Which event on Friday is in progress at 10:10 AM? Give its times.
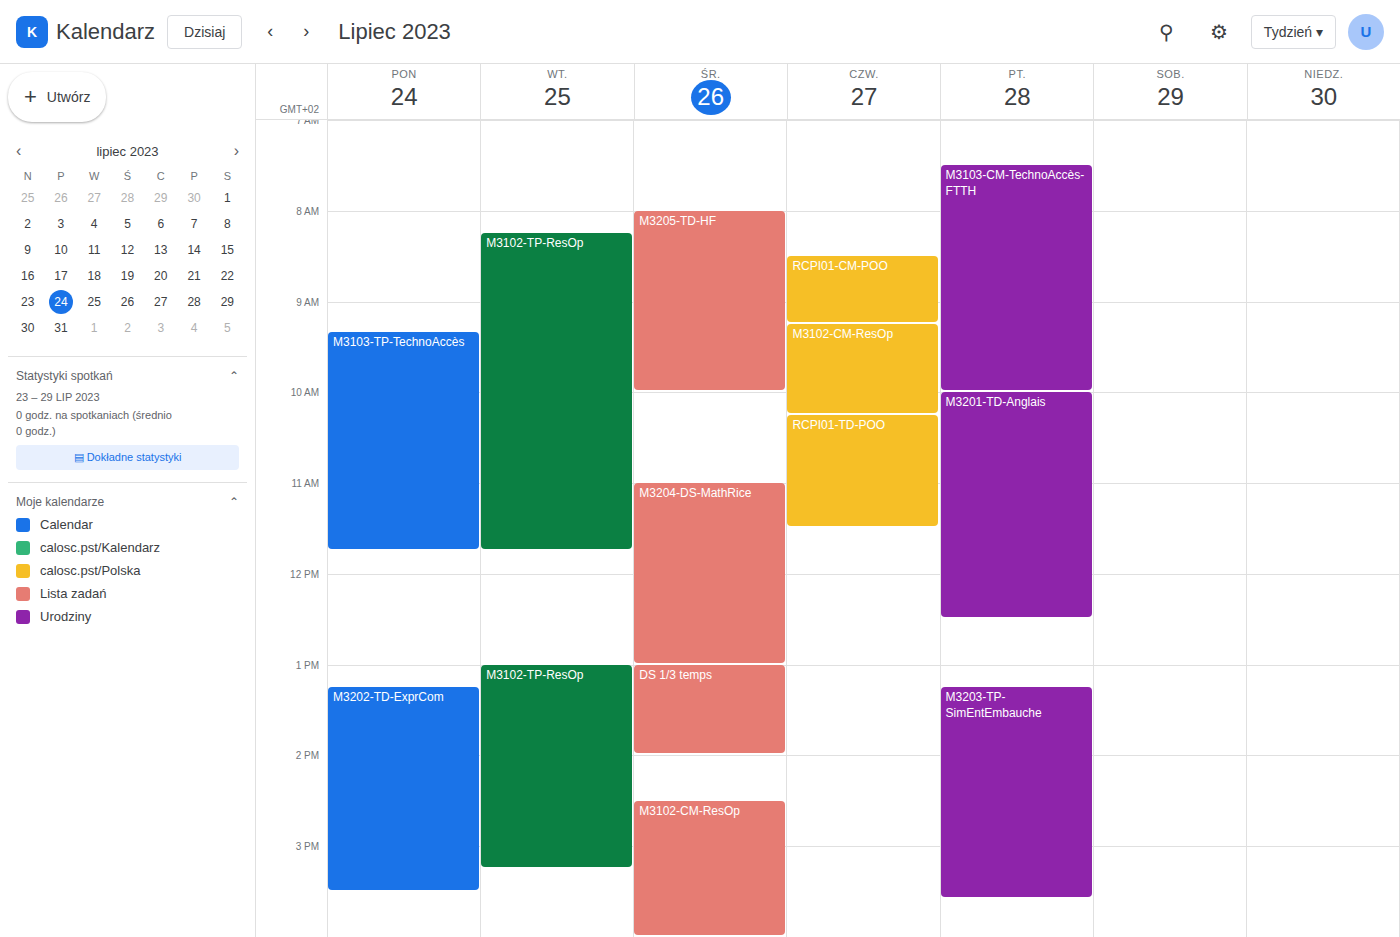
"M3201-TD-Anglais", 10:00 AM to 12:30 PM